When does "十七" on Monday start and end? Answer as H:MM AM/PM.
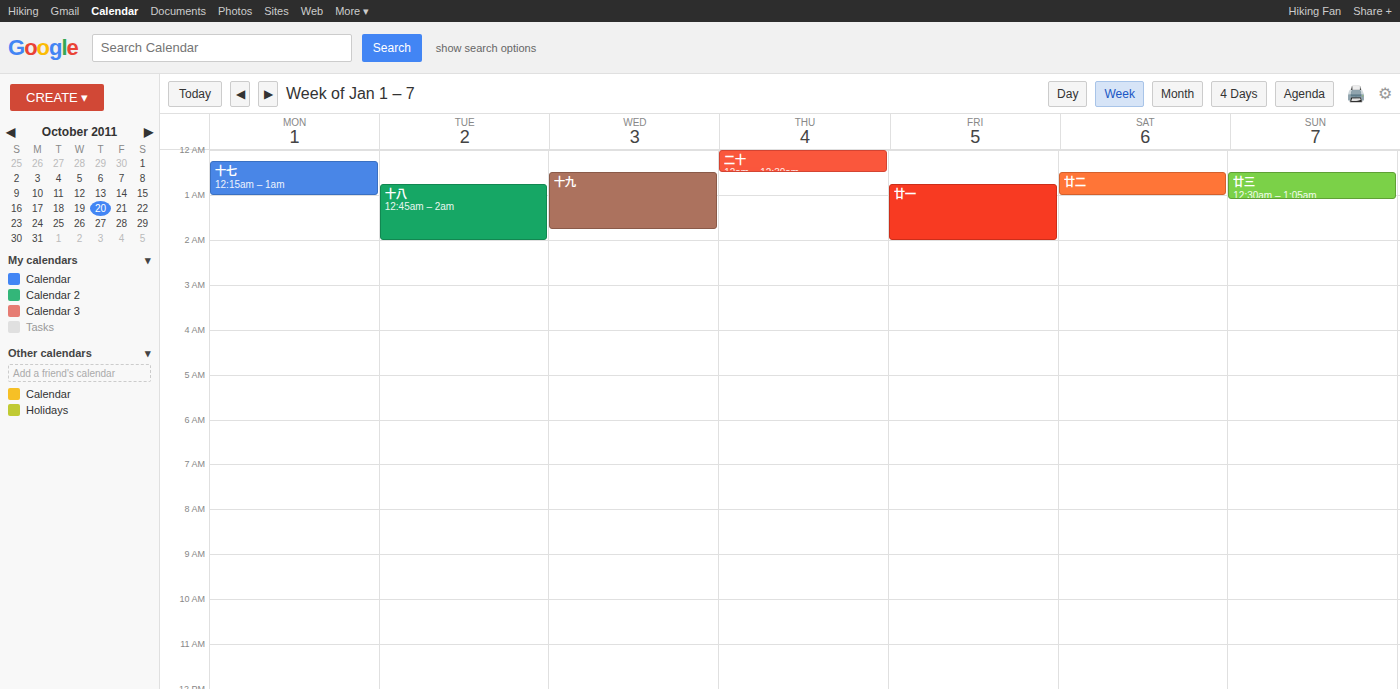
12:15 AM to 1:00 AM